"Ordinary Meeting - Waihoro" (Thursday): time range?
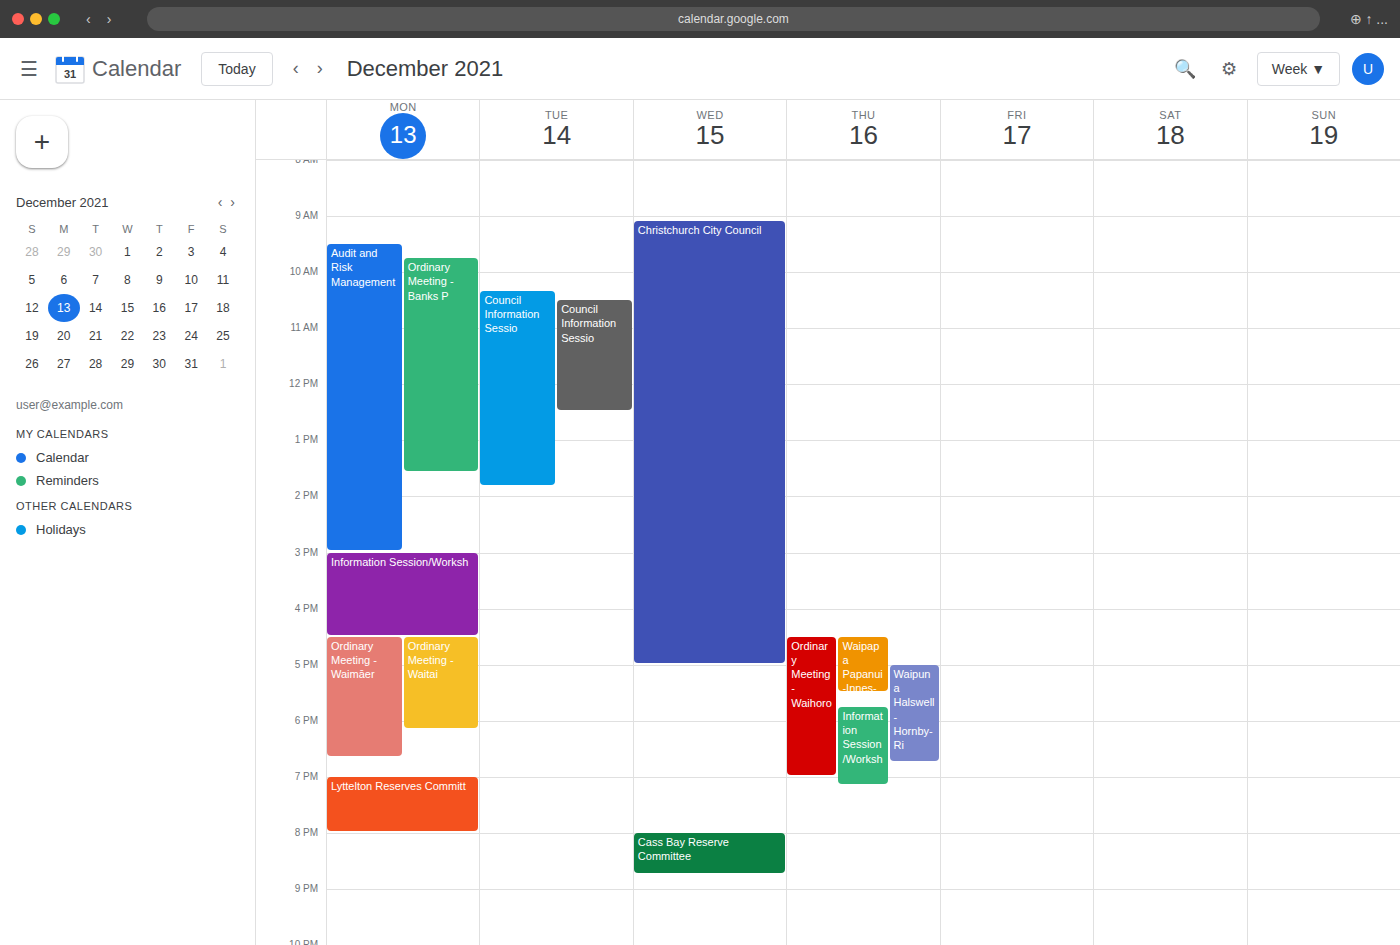
4:30 PM to 7:00 PM